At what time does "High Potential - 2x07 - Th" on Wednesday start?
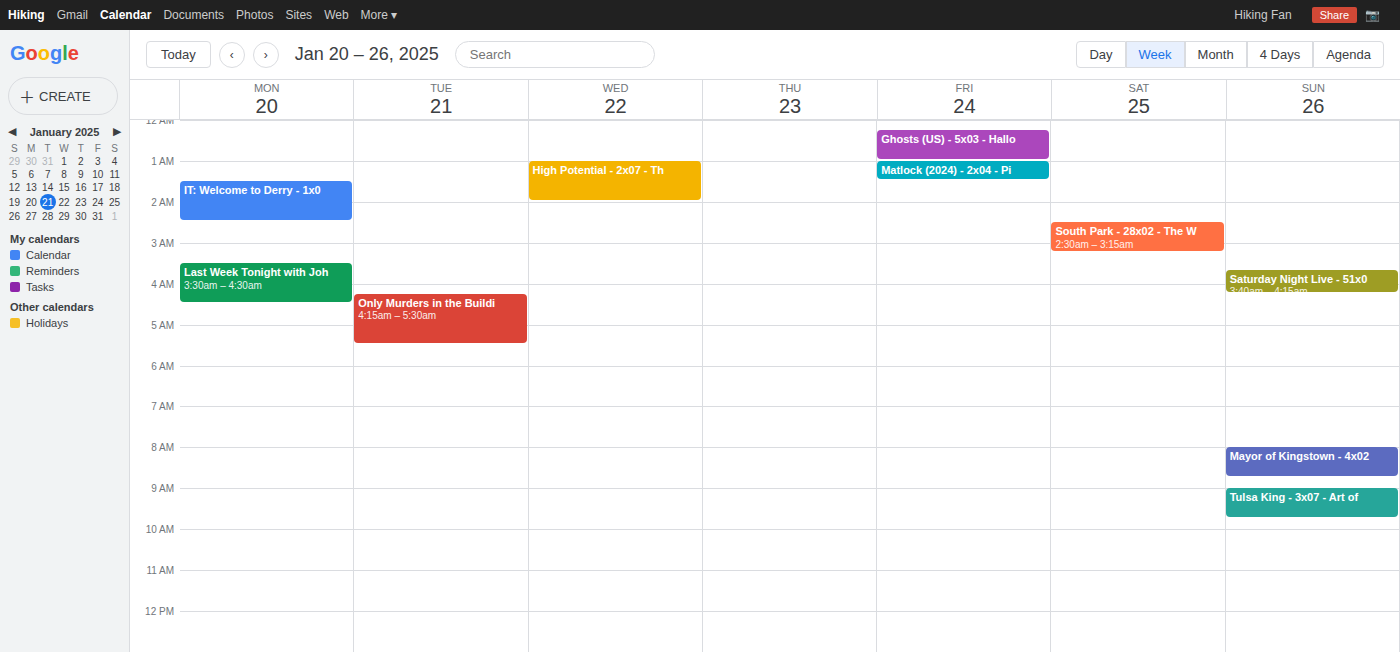
1:00 AM